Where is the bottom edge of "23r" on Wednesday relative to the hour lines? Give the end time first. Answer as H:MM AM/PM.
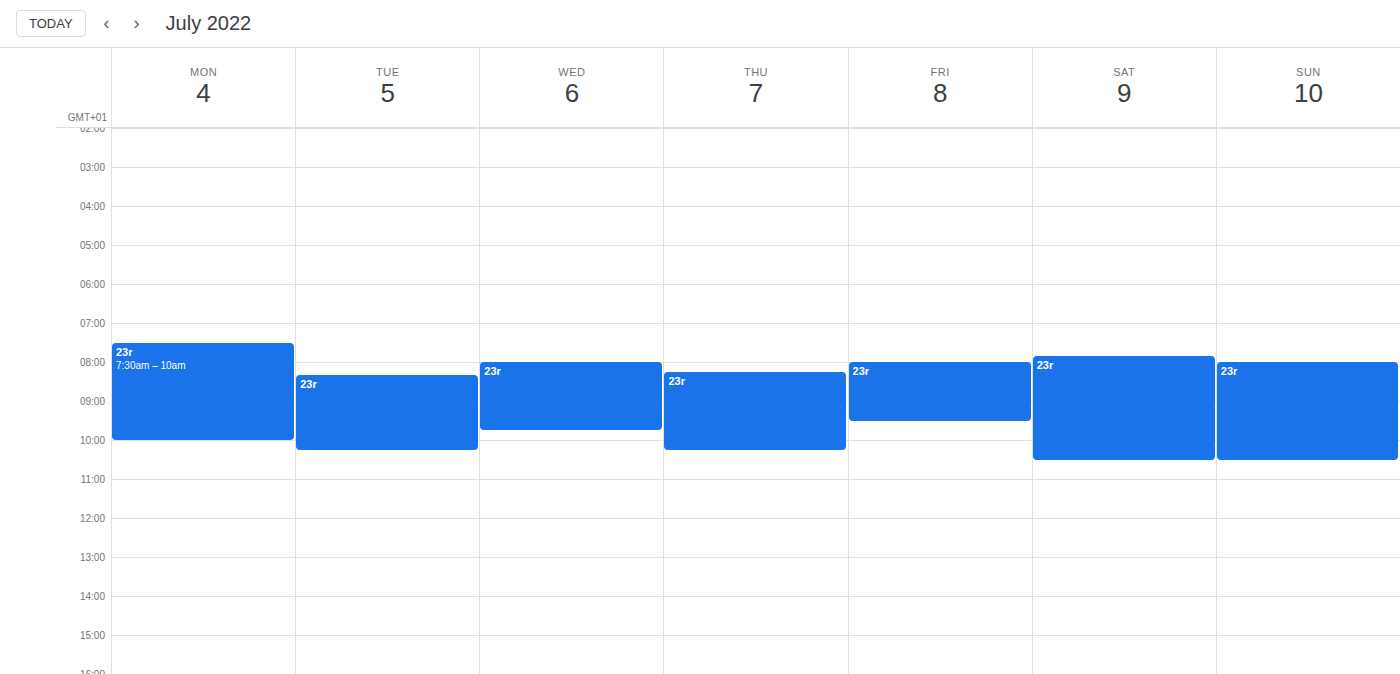
9:45 AM -- neither: three quarters of the way from the 9 AM line to the 10 AM line.